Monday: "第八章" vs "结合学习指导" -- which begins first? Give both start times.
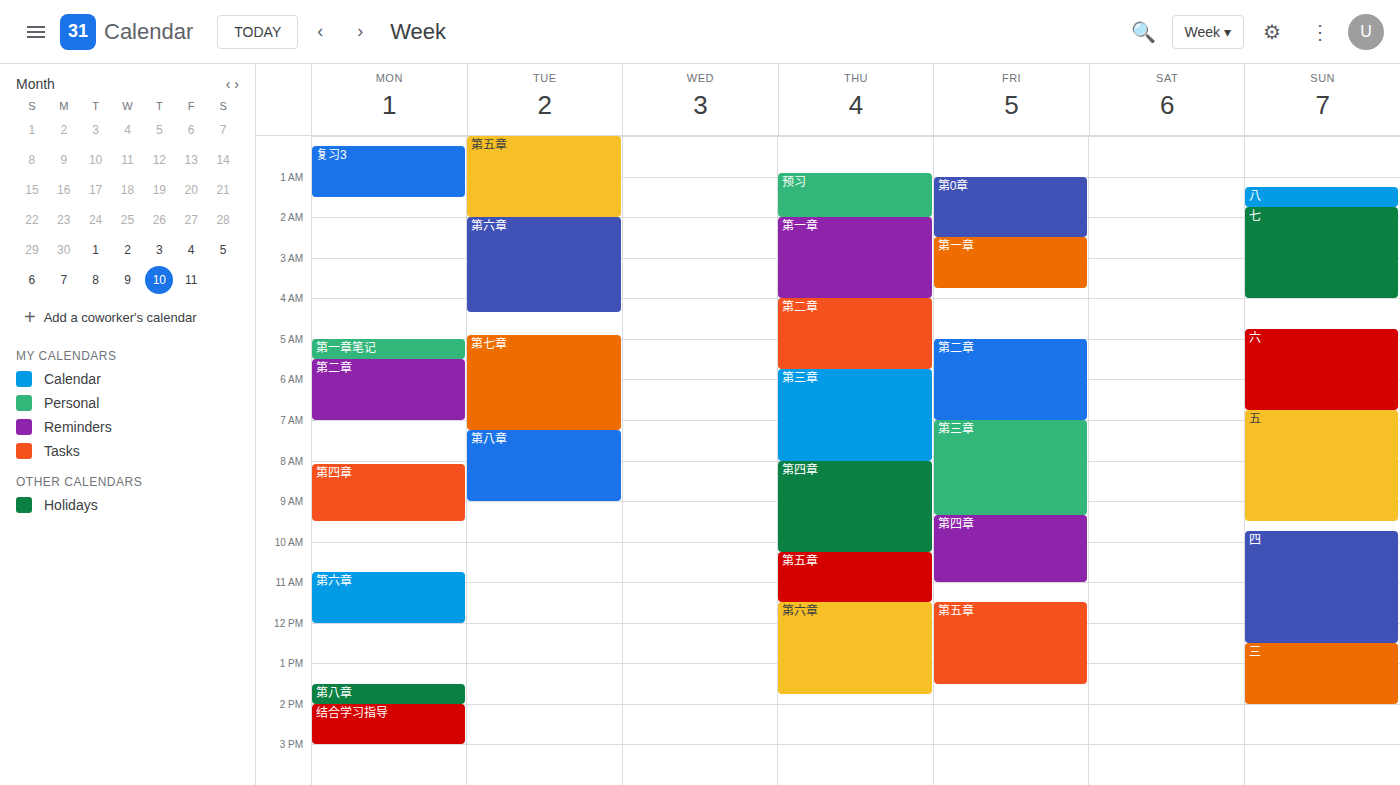
"第八章" 1:30 PM; "结合学习指导" 2:00 PM.